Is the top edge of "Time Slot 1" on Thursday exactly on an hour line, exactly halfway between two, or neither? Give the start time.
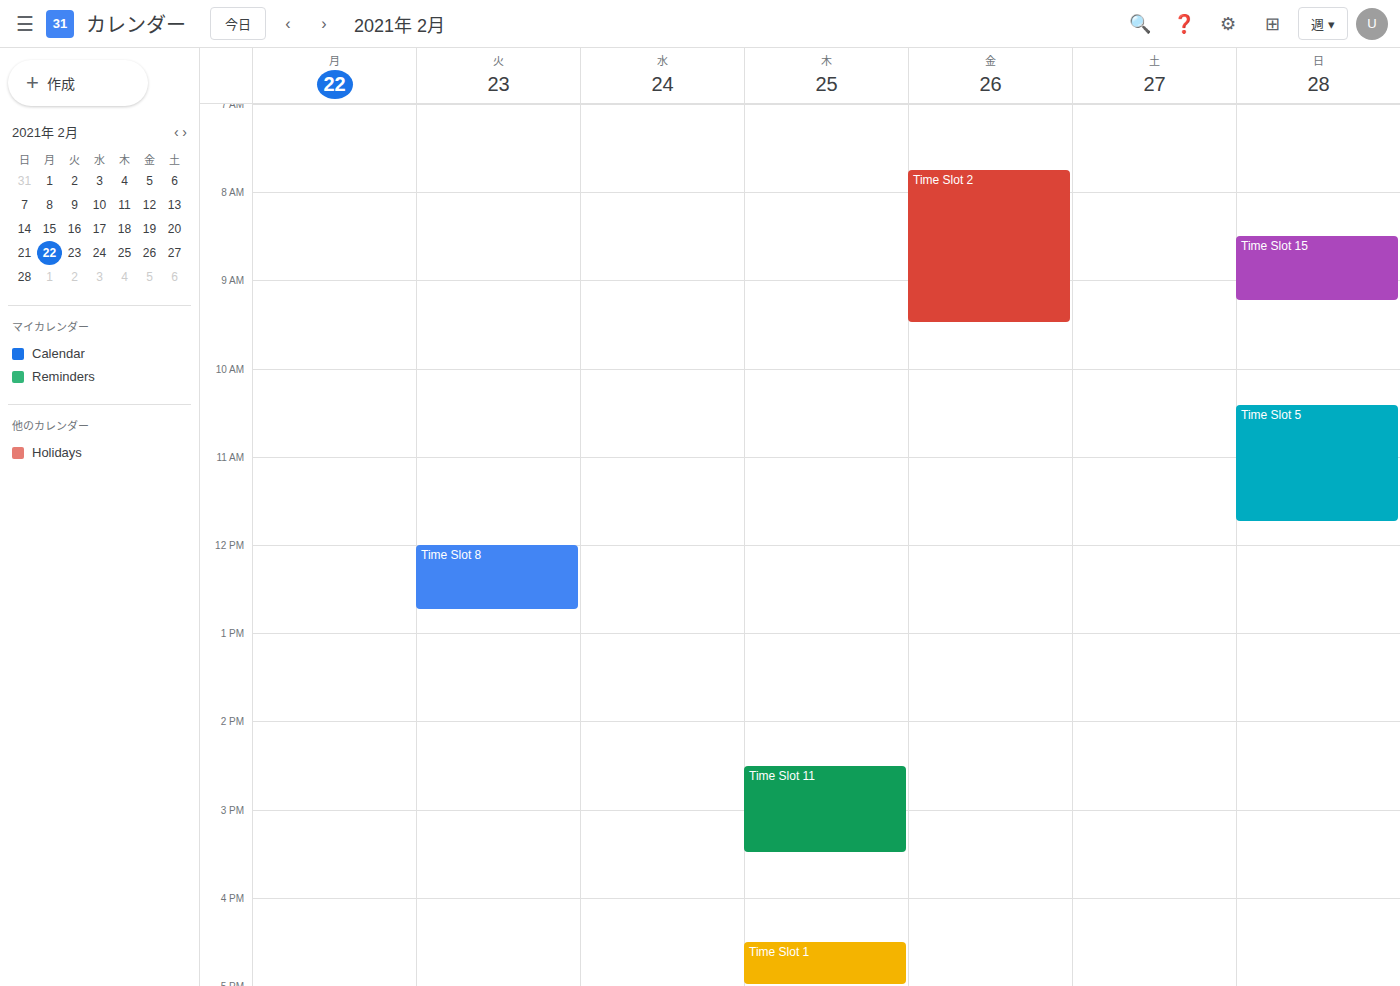
4:30 PM -- halfway between the 4 PM and 5 PM lines.